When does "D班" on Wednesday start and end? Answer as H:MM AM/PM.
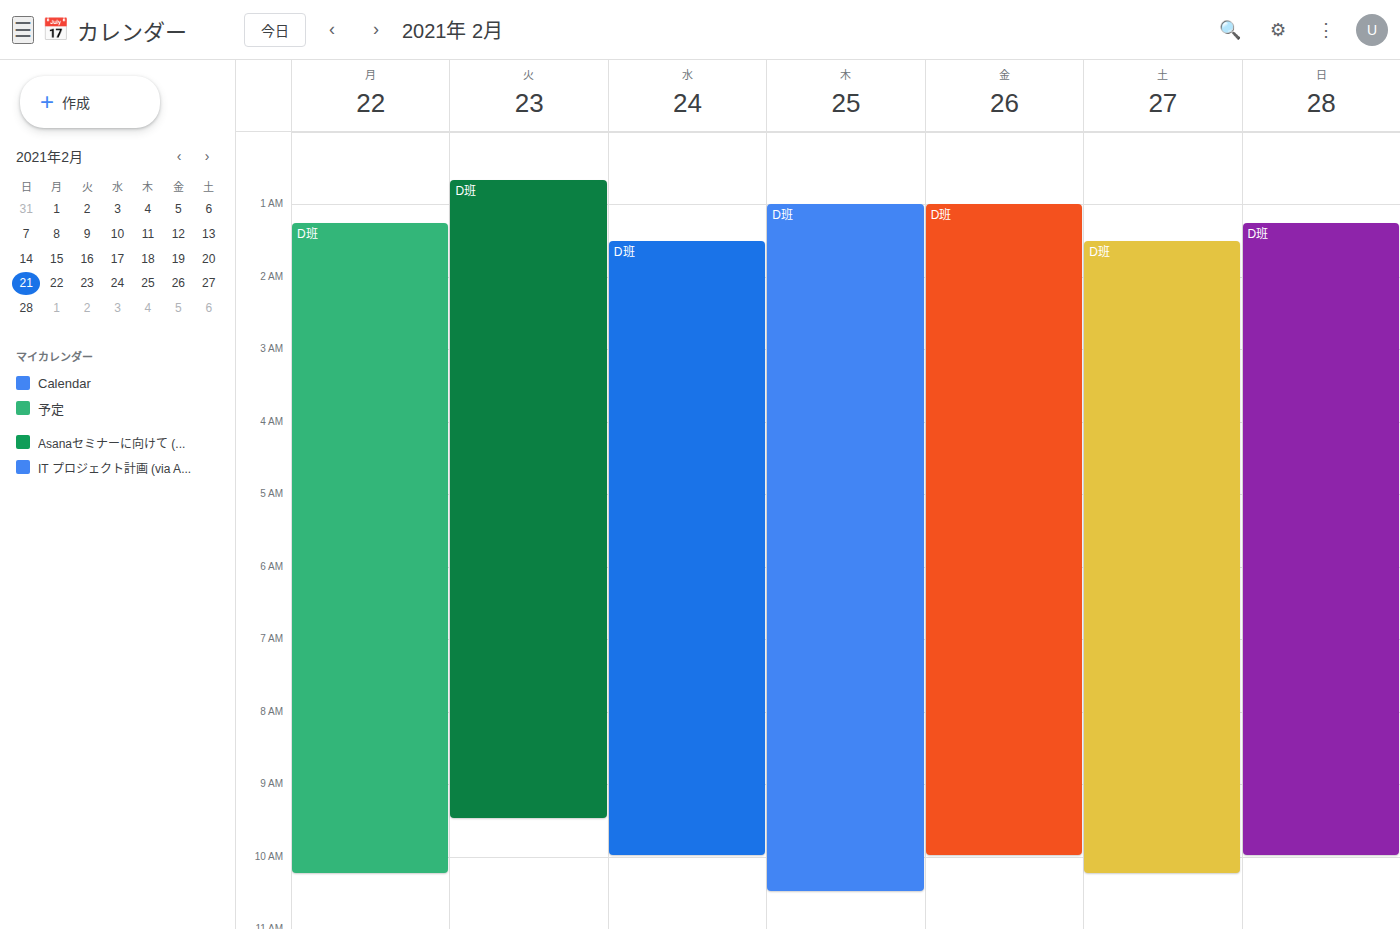
1:30 AM to 10:00 AM